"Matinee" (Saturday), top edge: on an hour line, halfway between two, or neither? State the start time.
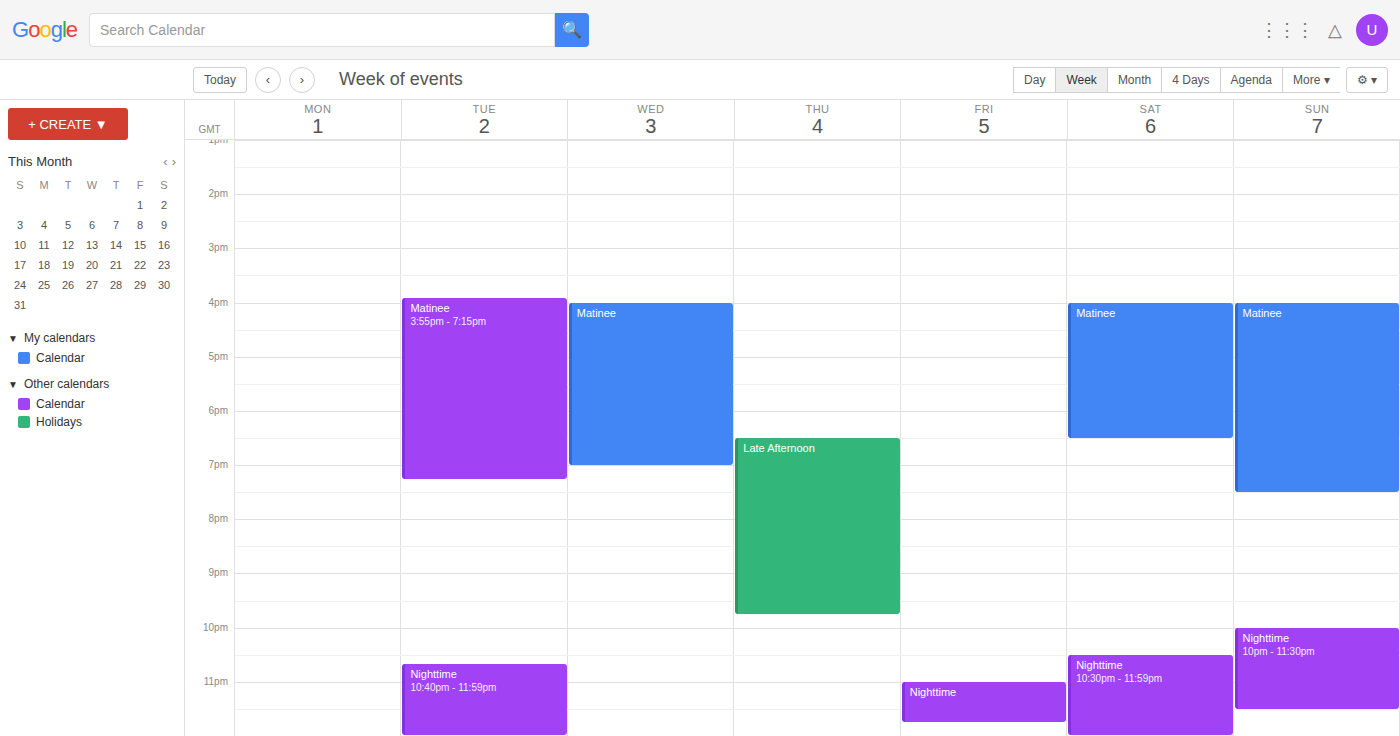
4:00 PM -- exactly on the 4 PM line.